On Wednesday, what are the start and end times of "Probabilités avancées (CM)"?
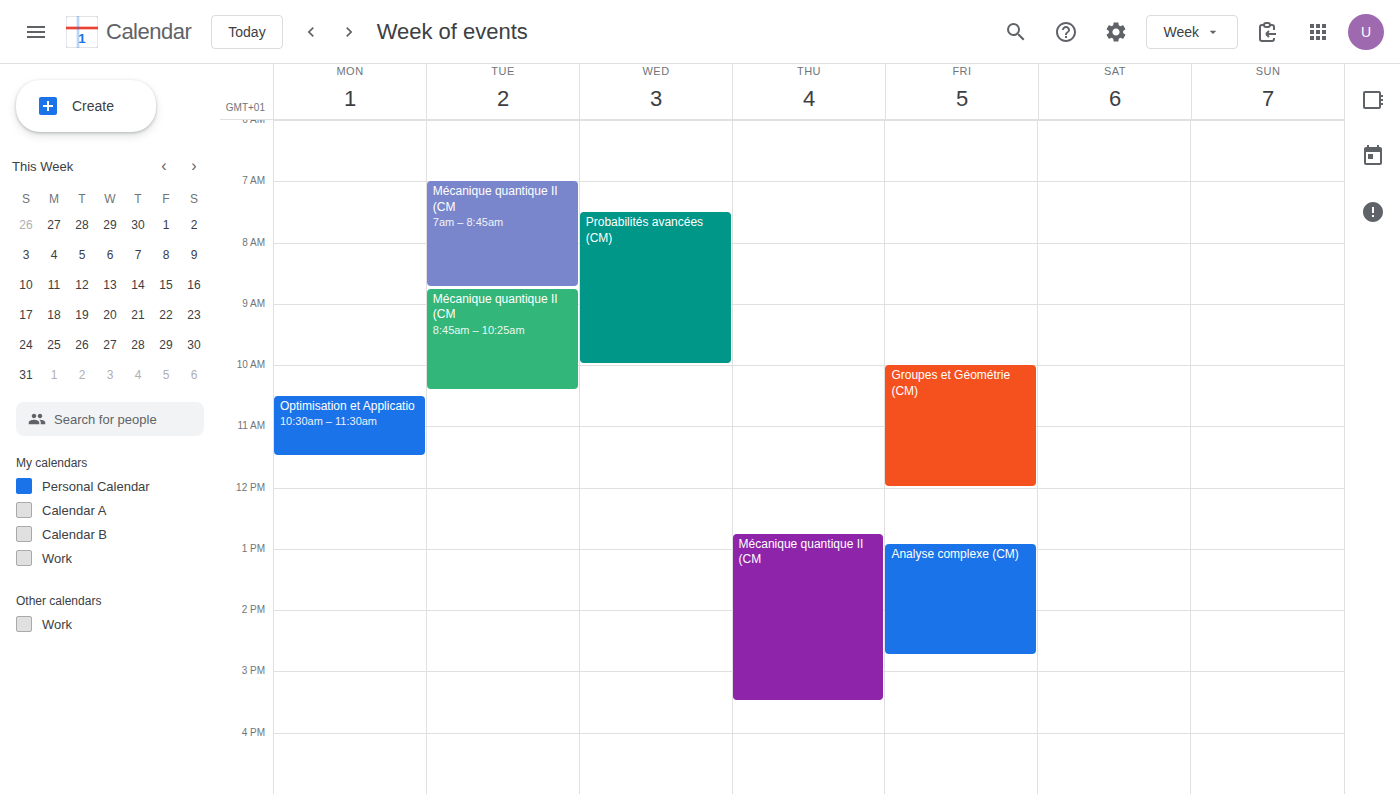
7:30 AM to 10:00 AM